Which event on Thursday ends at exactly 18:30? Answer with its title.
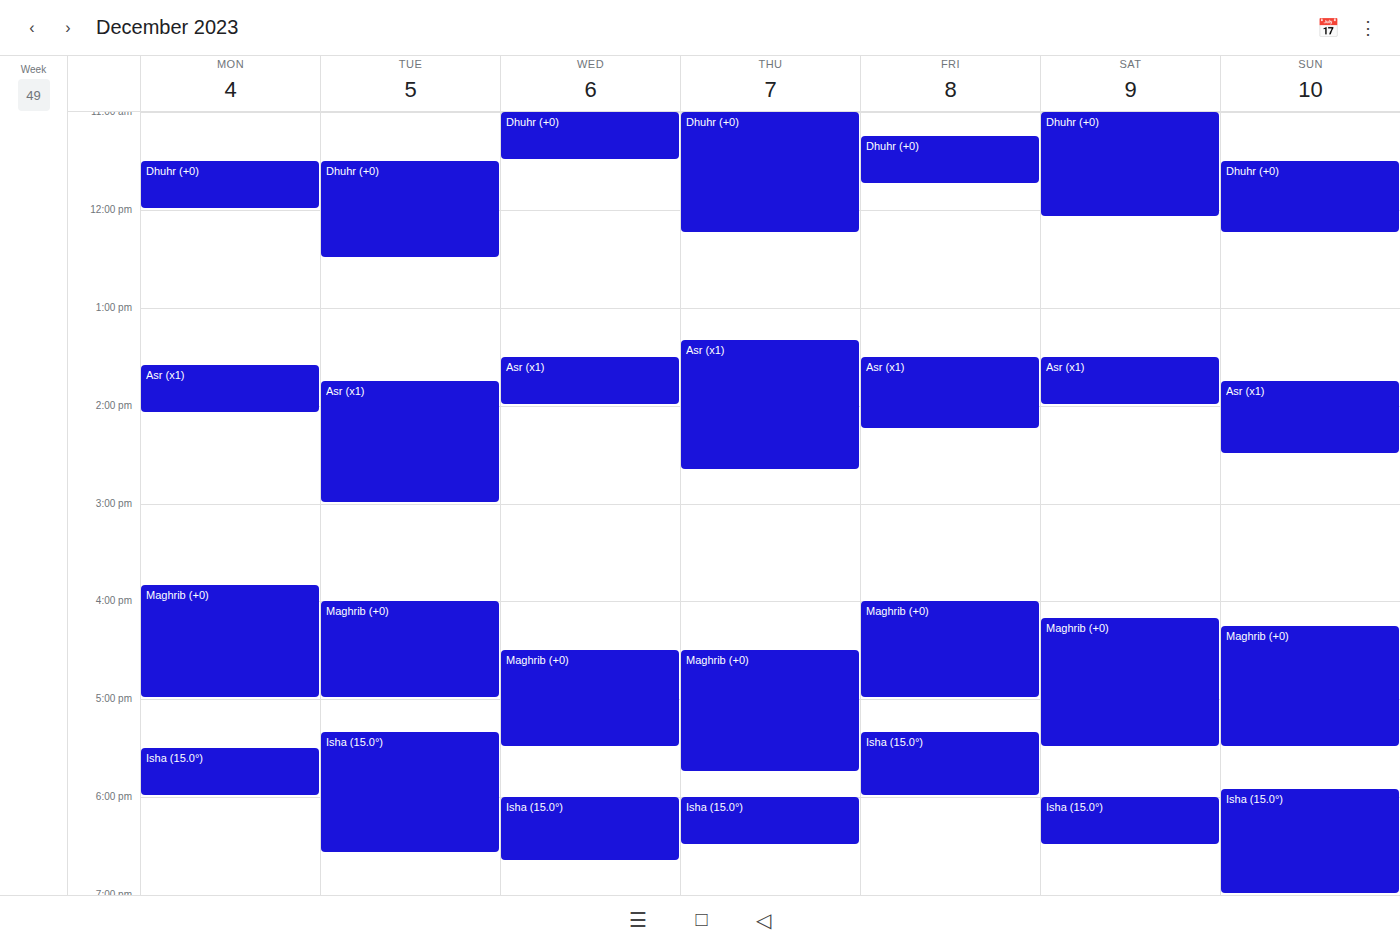
"Isha (15.0°)"